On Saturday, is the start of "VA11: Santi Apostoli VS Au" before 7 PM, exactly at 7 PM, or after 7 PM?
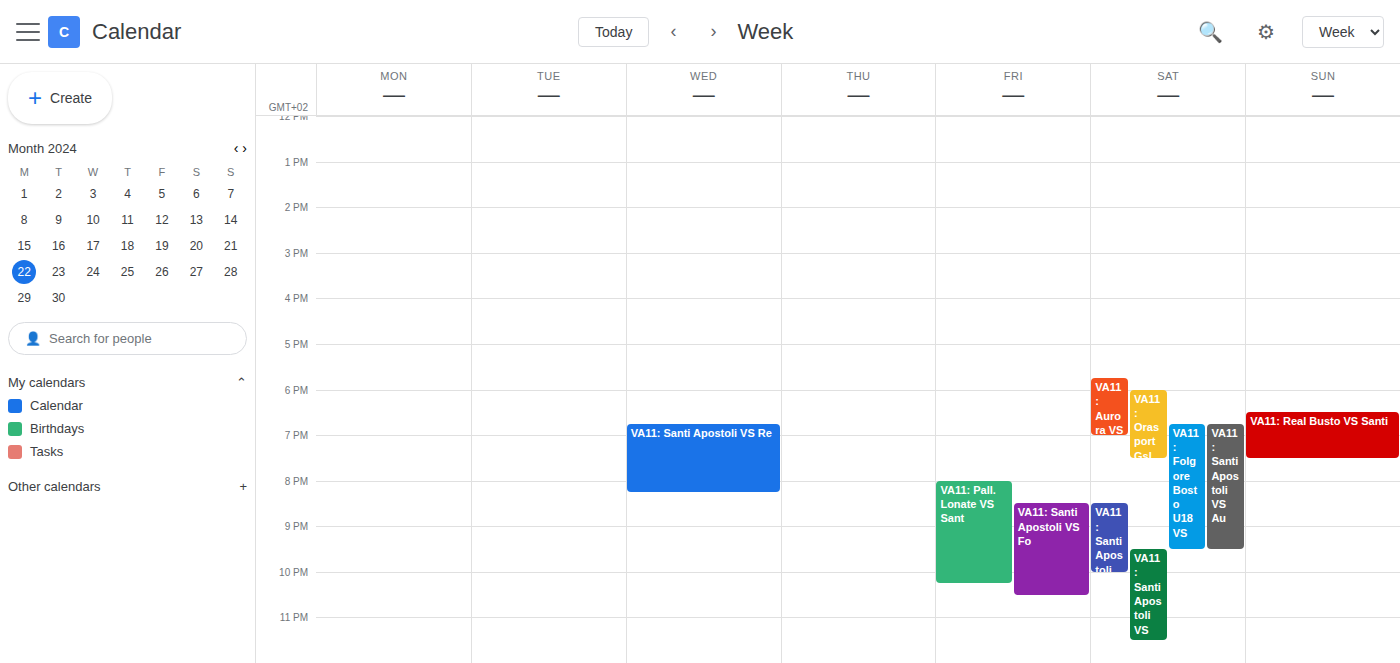
6:45 PM -- before 7 PM, 15 minutes above the 7 PM line.